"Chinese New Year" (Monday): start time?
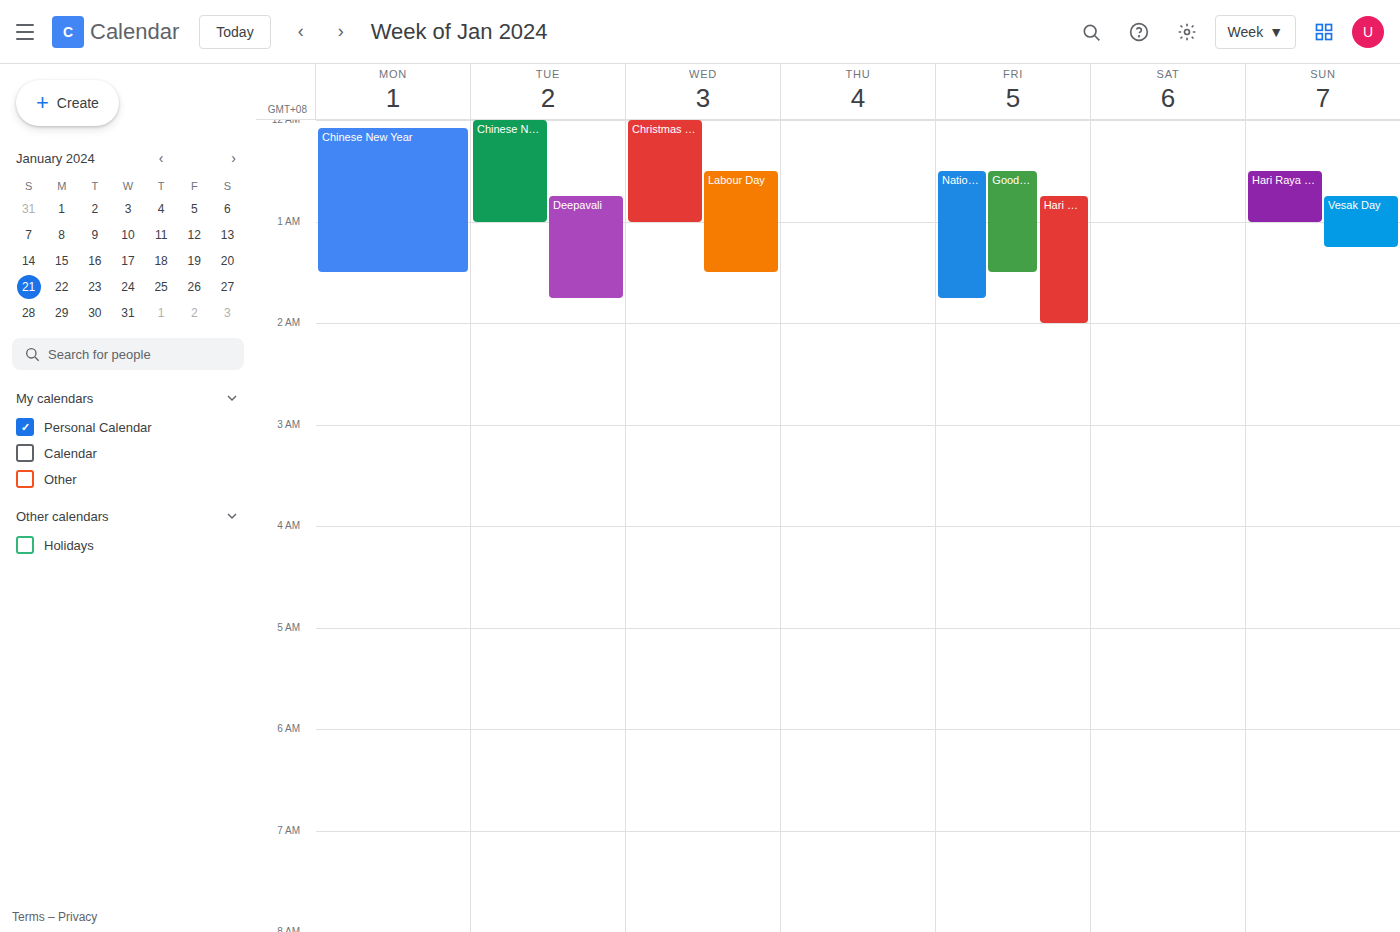
12:05 AM